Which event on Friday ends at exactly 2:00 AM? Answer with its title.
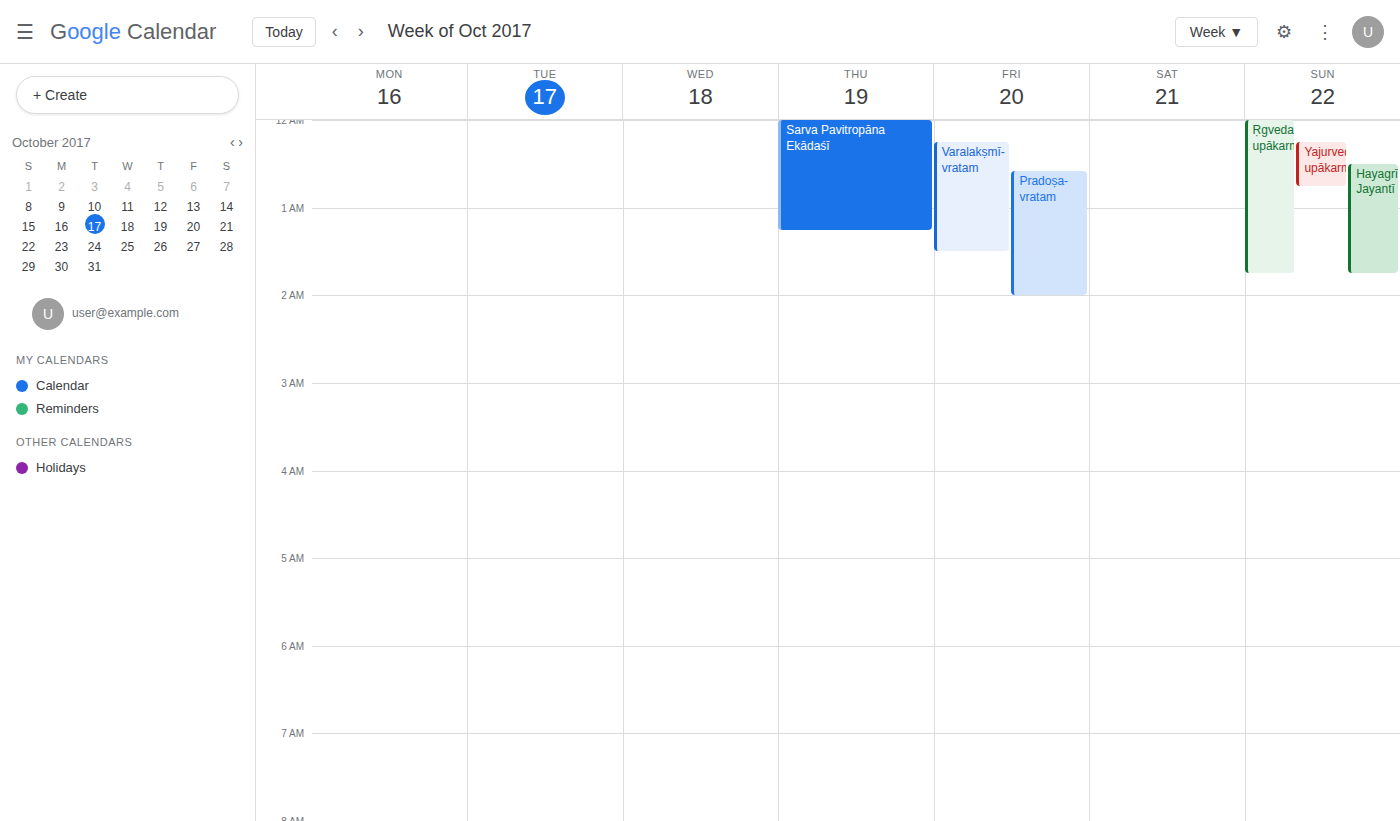
"Pradoṣa-vratam"